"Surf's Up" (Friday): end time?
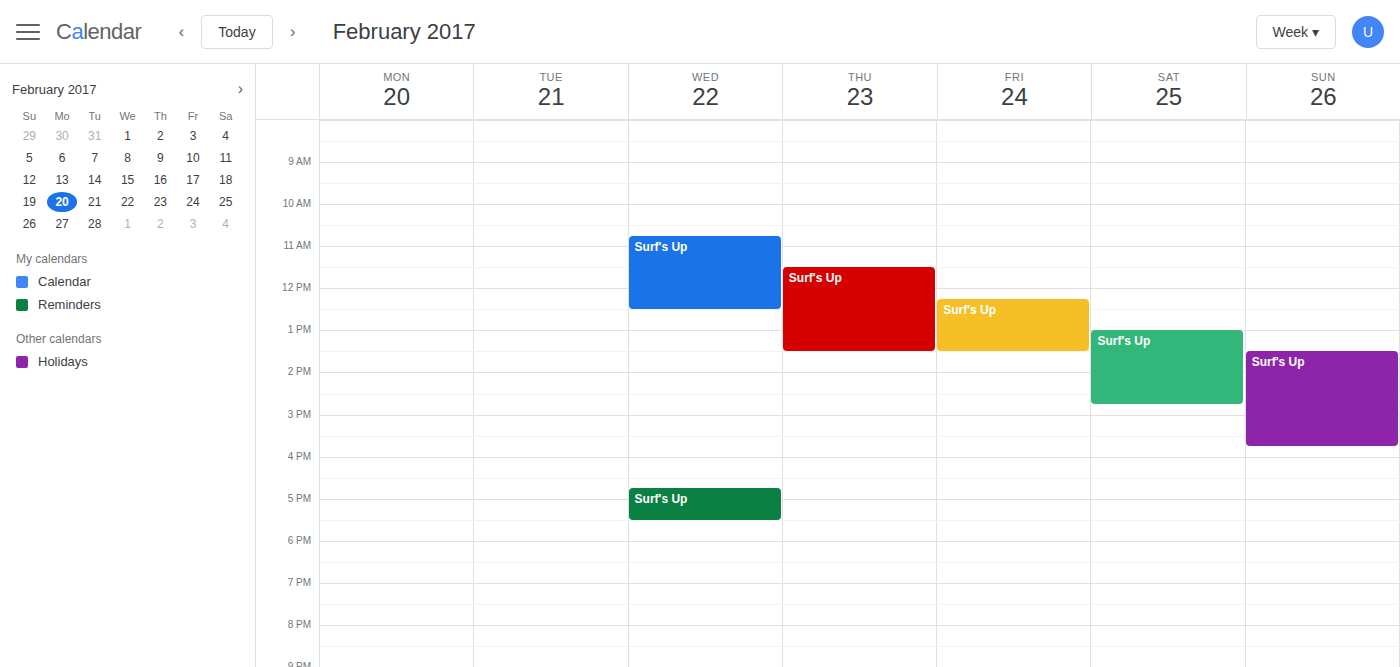
1:30 PM